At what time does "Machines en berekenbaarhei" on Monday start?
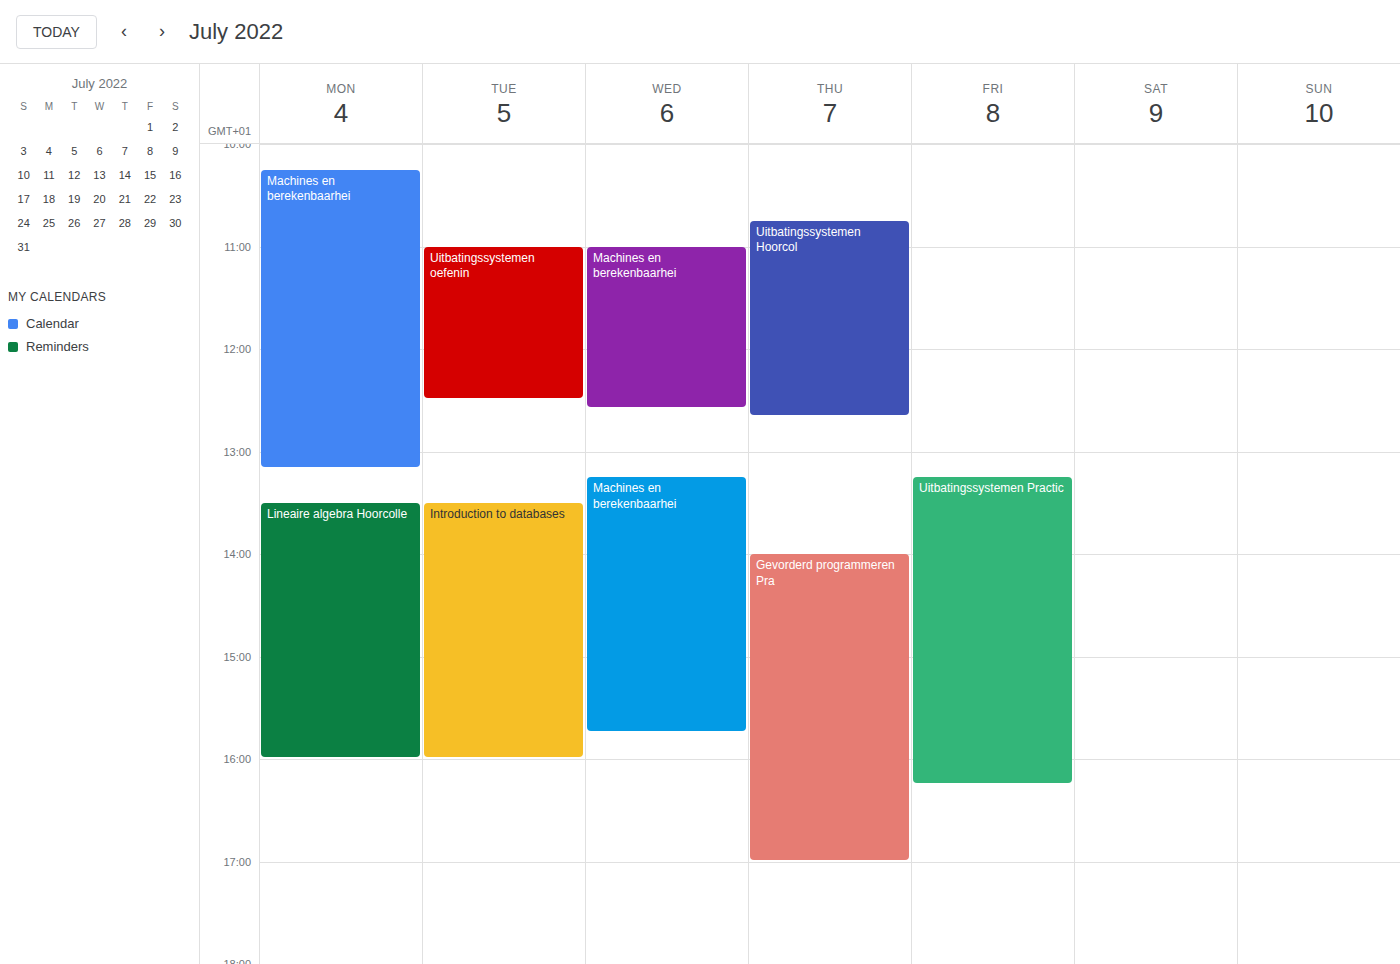
10:15 AM